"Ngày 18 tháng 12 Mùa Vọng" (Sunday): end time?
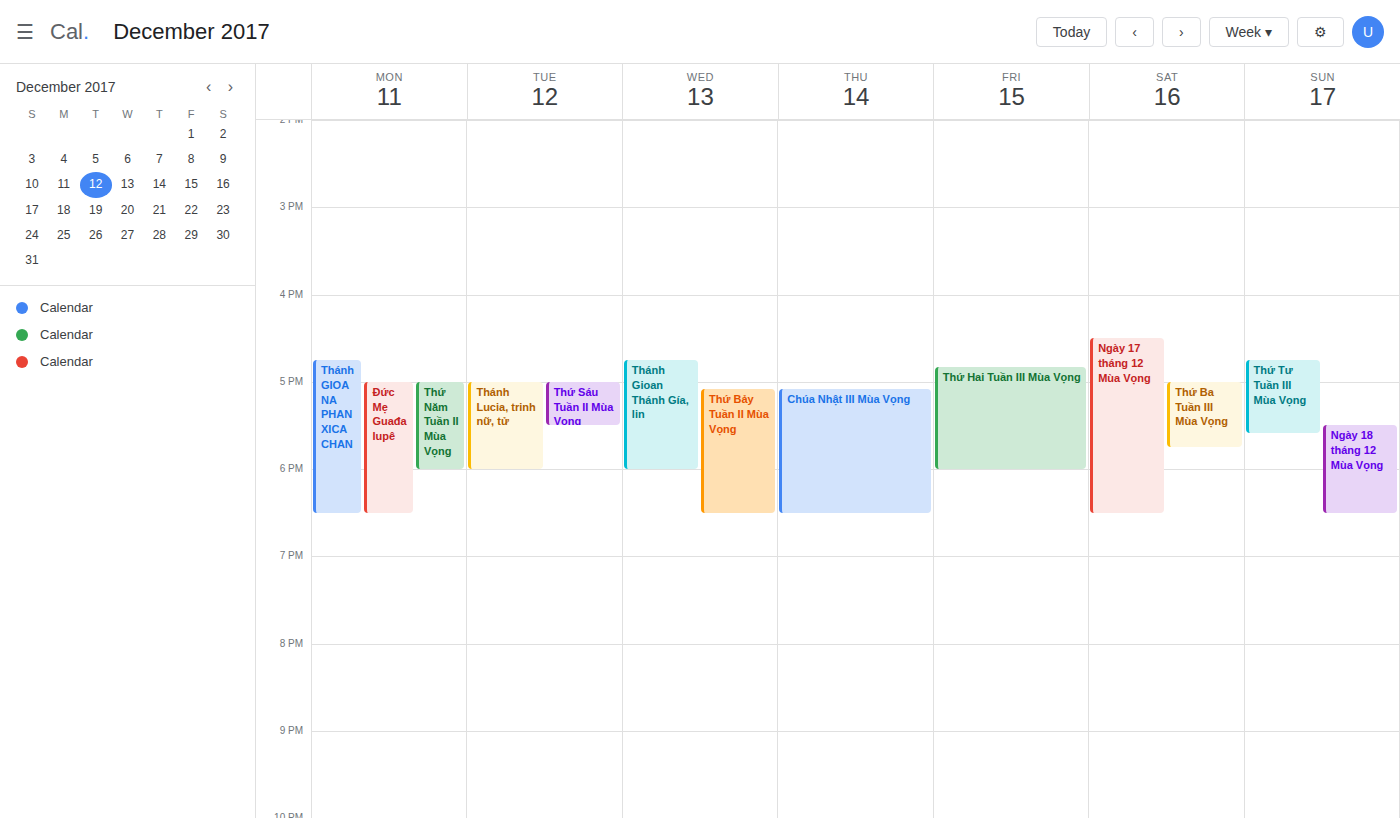
6:30 PM